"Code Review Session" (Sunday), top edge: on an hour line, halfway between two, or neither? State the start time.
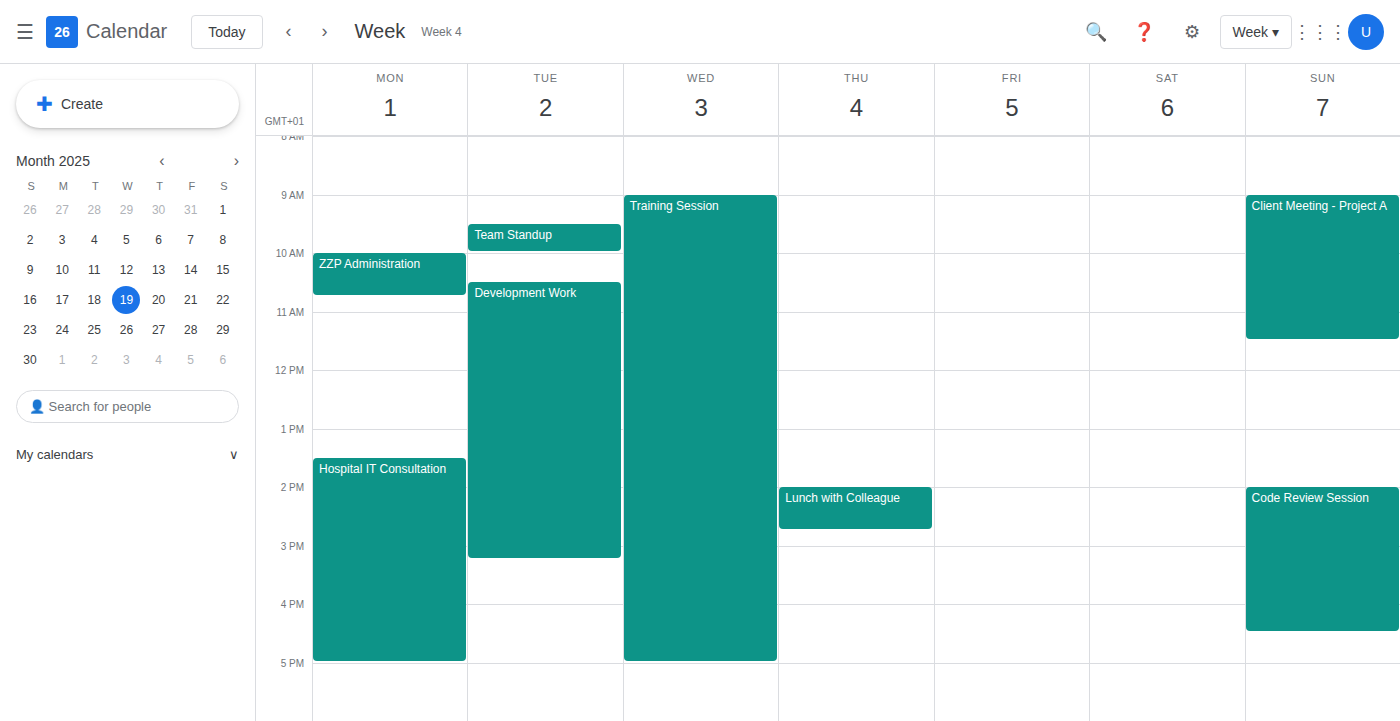
2:00 PM -- exactly on the 2 PM line.